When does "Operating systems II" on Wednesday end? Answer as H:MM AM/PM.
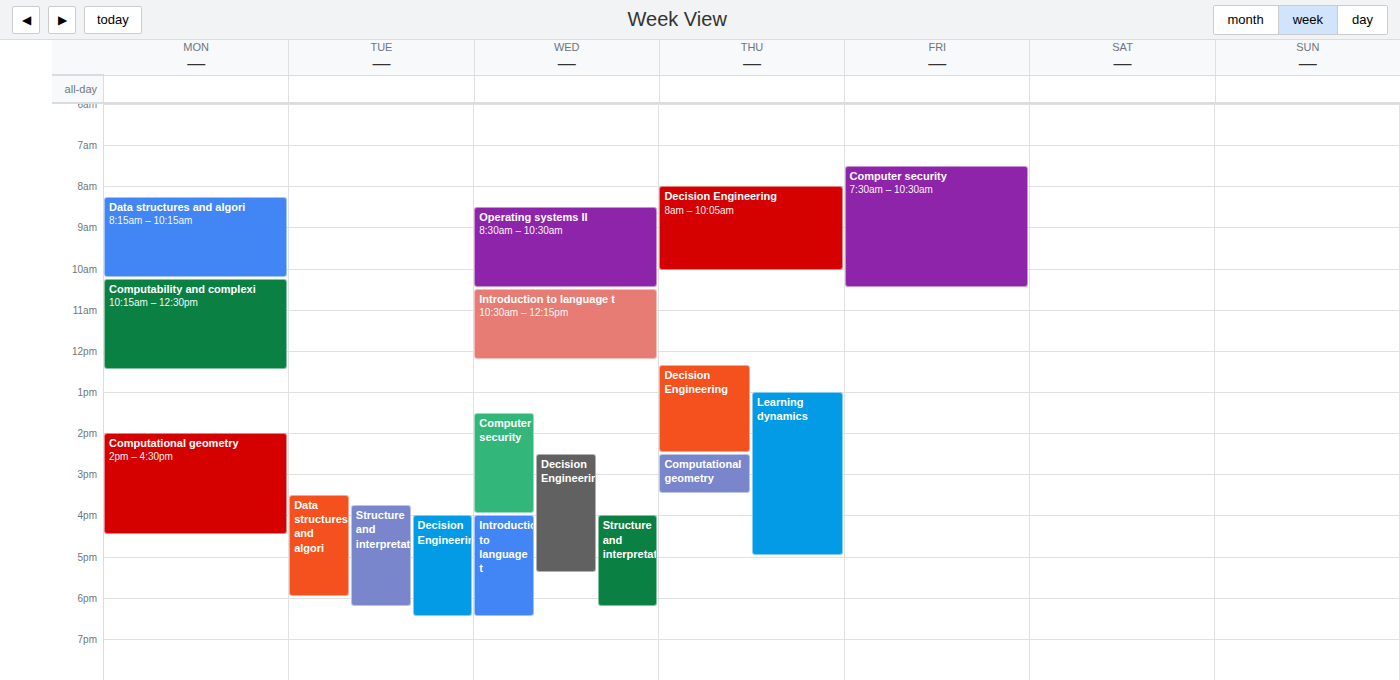
10:30 AM